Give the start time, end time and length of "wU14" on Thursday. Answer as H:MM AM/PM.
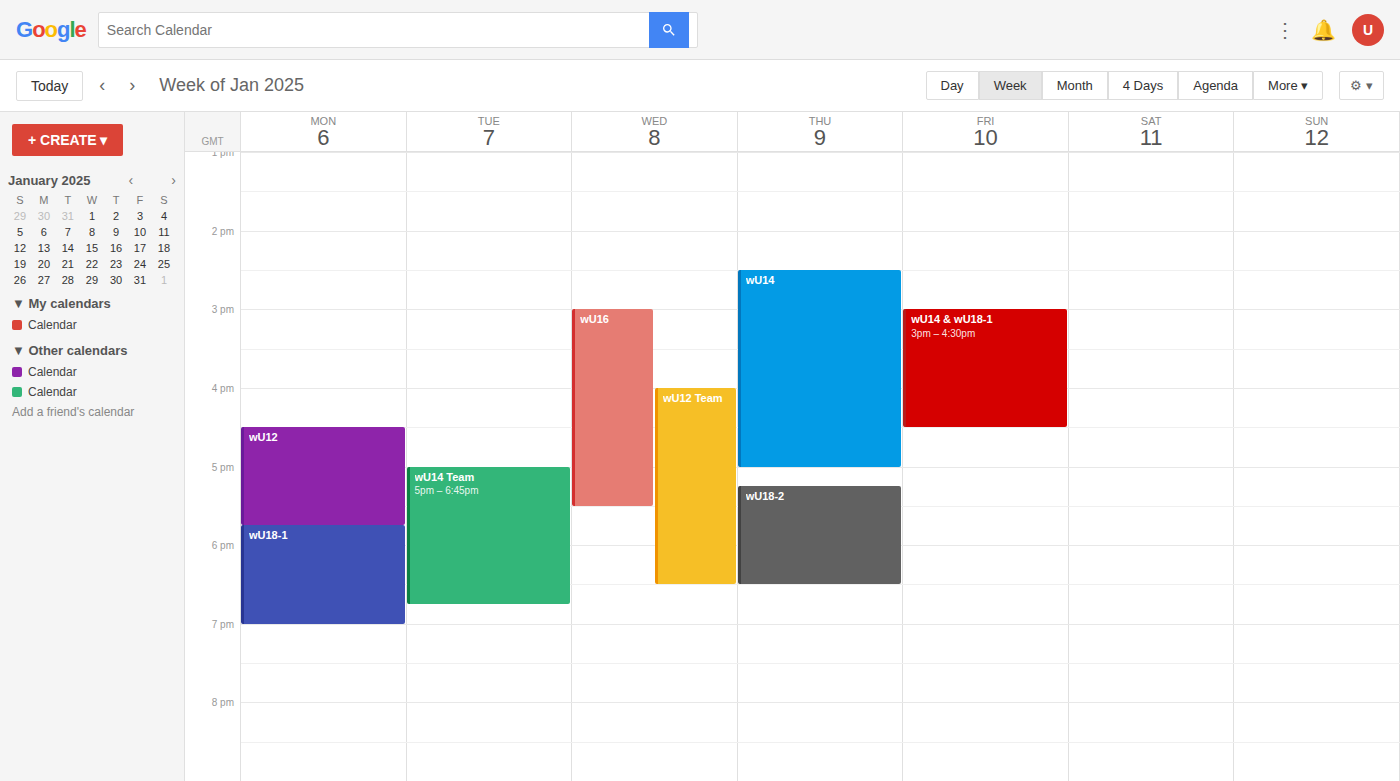
2:30 PM to 5:00 PM, 2 hours 30 minutes